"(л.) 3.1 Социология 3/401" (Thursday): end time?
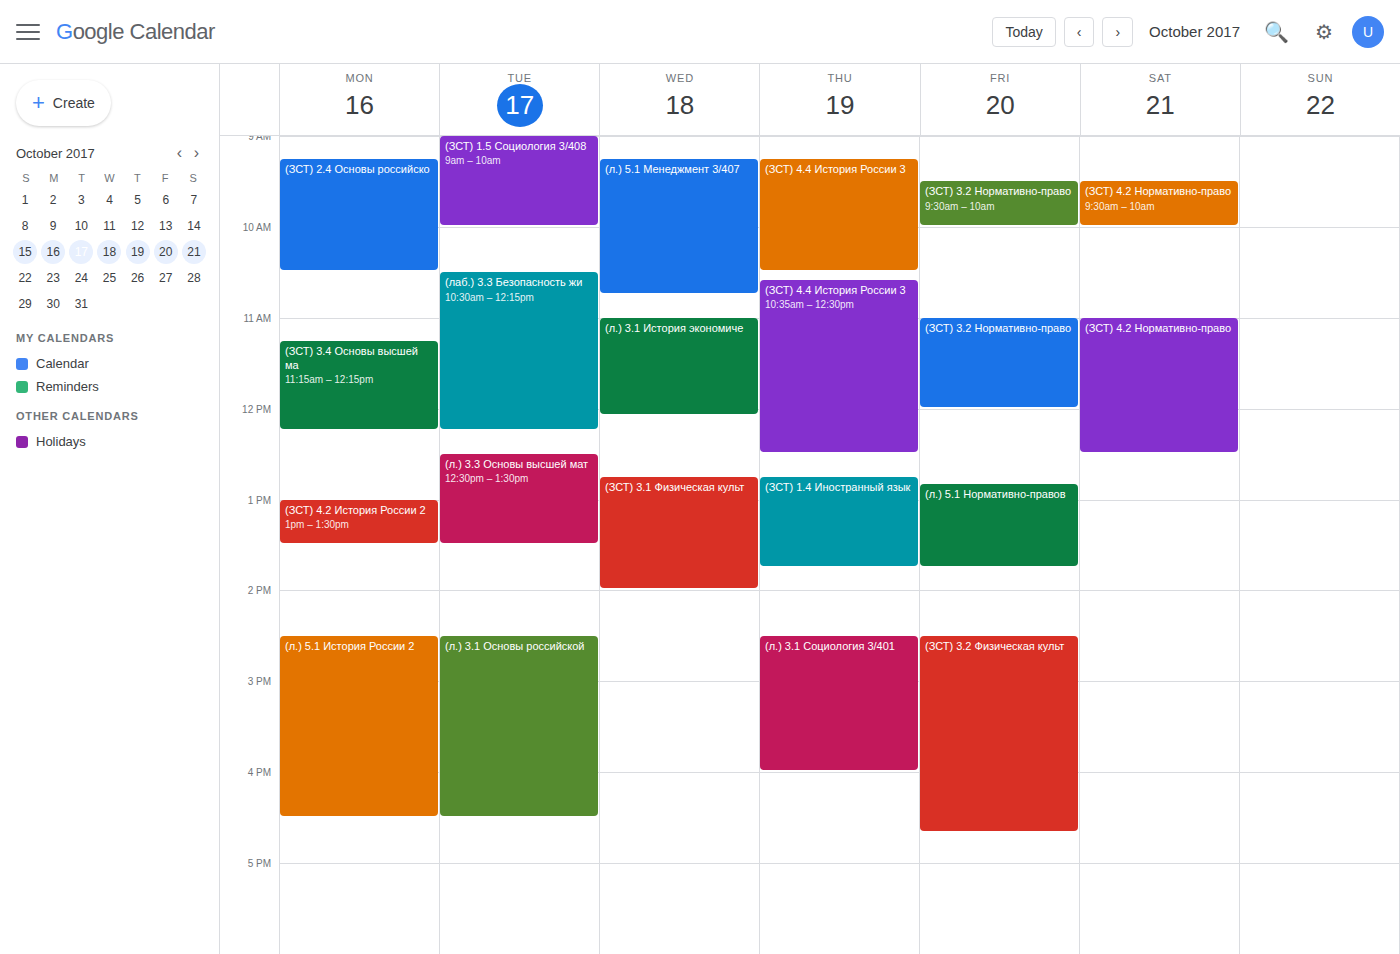
4:00 PM